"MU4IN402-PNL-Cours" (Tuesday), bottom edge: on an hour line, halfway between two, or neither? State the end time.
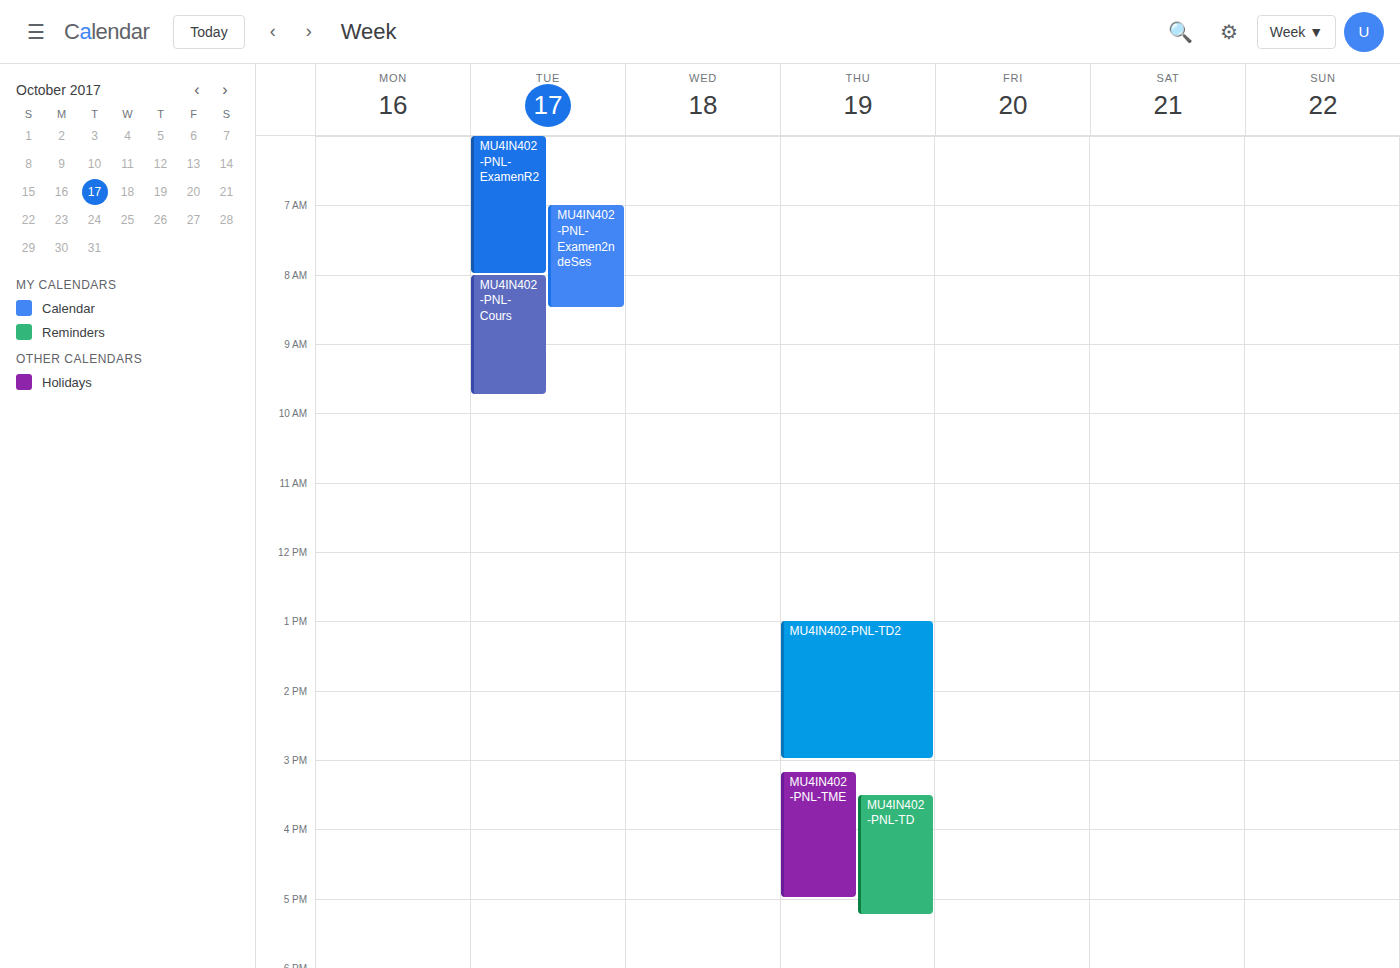
09:45 -- neither: three quarters of the way from the 09:00 line to the 10:00 line.